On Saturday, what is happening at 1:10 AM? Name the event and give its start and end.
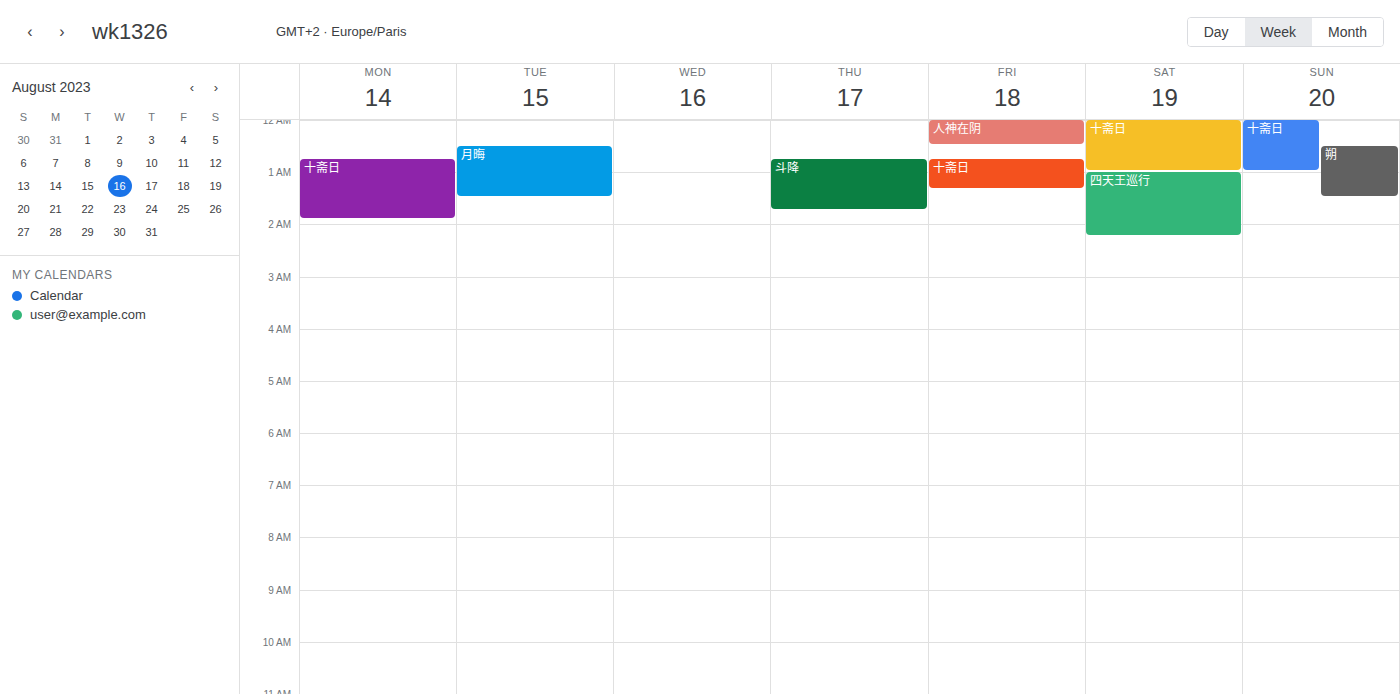
"四天王巡行", 1:00 AM to 2:15 AM